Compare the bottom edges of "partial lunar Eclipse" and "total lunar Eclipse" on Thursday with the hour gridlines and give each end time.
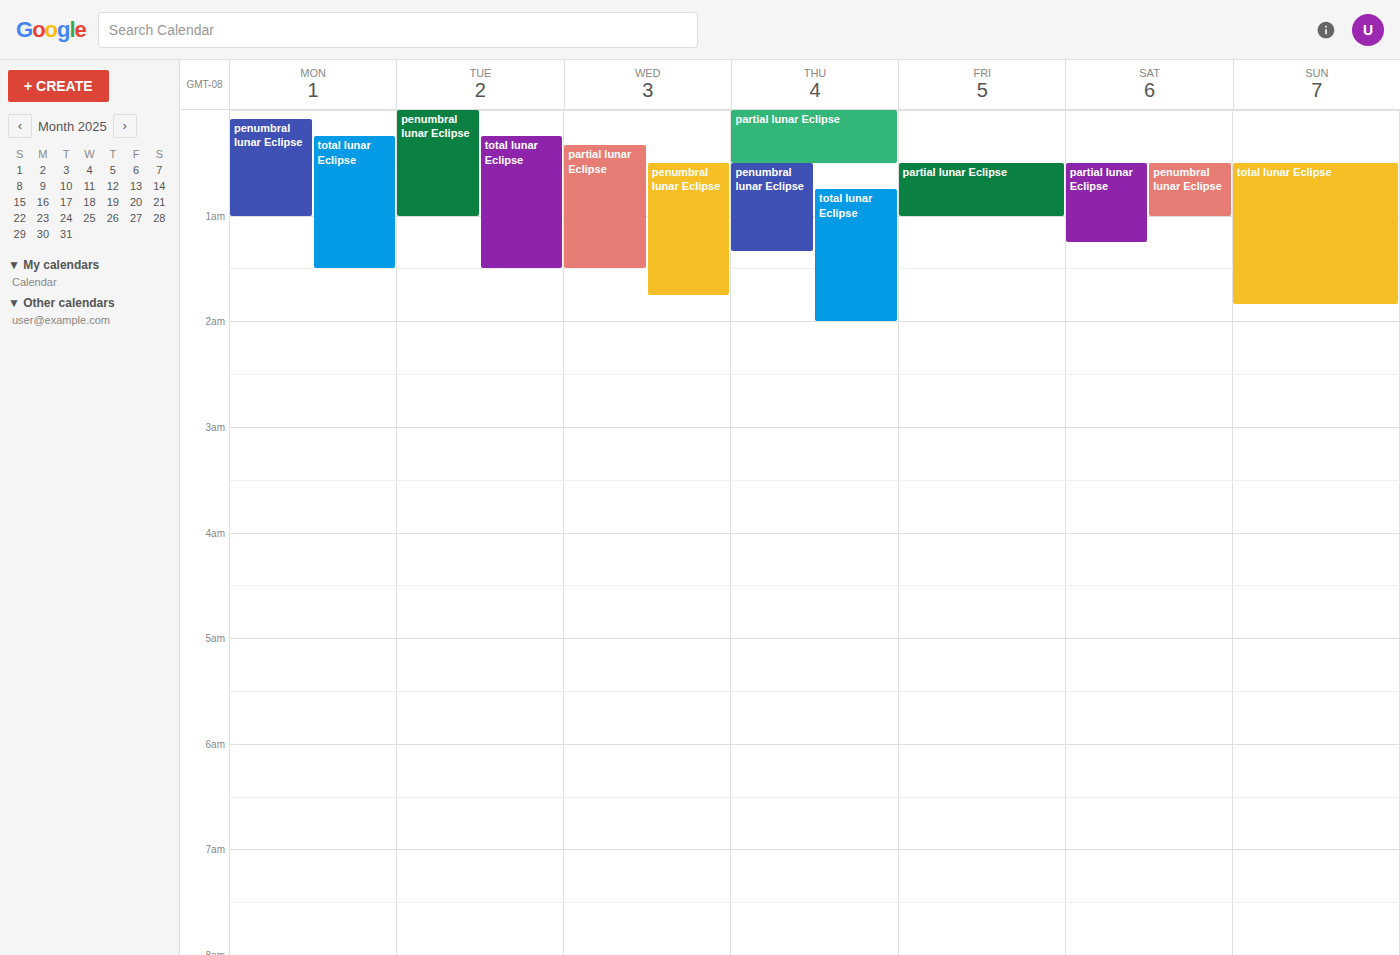
"partial lunar Eclipse": 12:30 AM, halfway between the 12 AM and 1 AM lines. "total lunar Eclipse": 2:00 AM, exactly on the 2 AM line.